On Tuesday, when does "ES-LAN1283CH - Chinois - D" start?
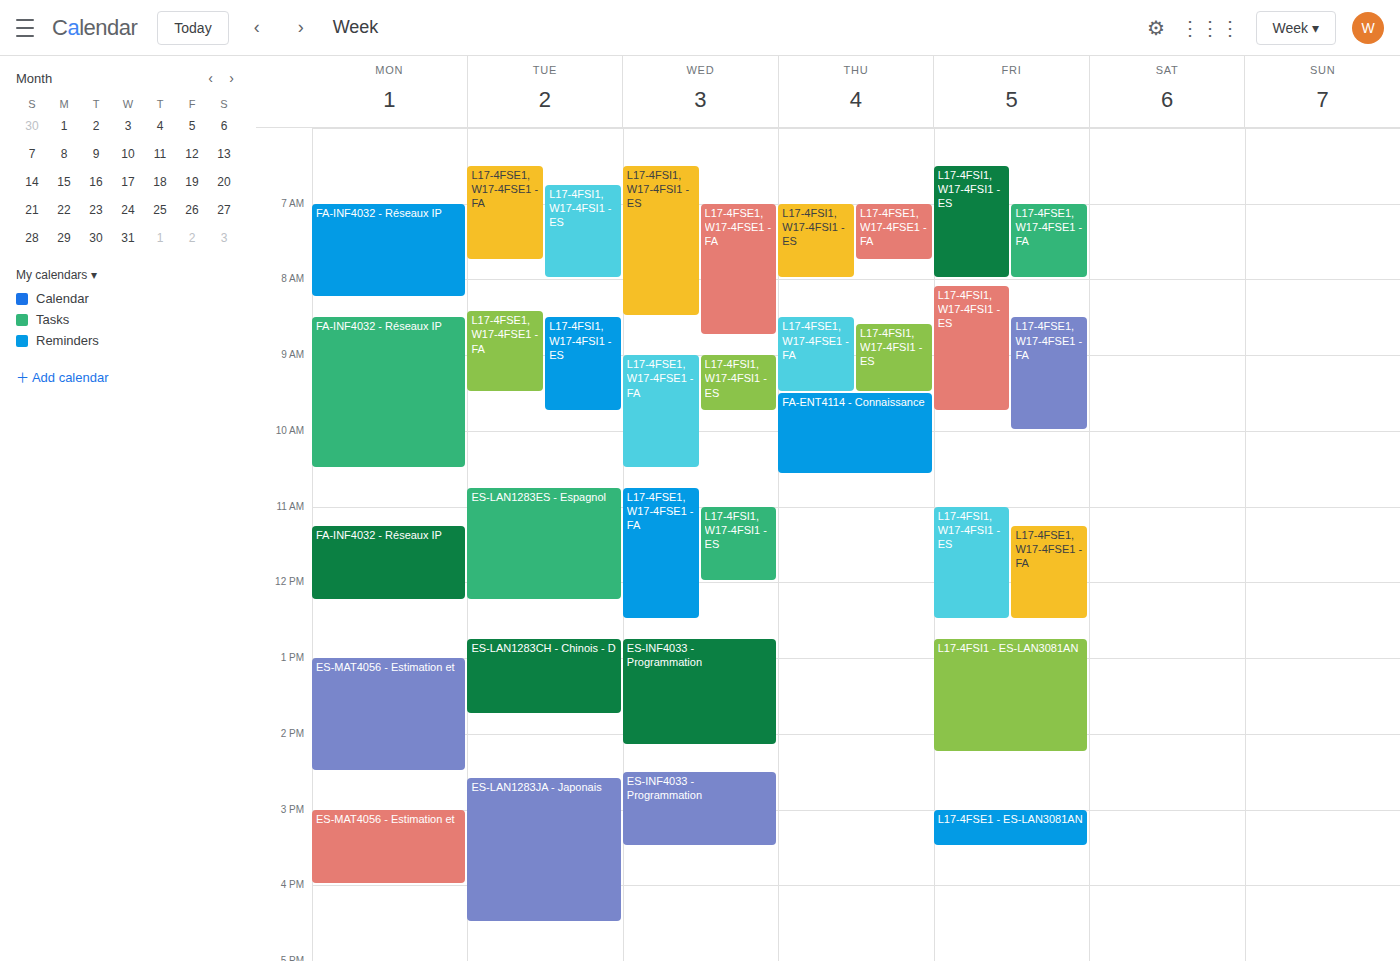
12:45